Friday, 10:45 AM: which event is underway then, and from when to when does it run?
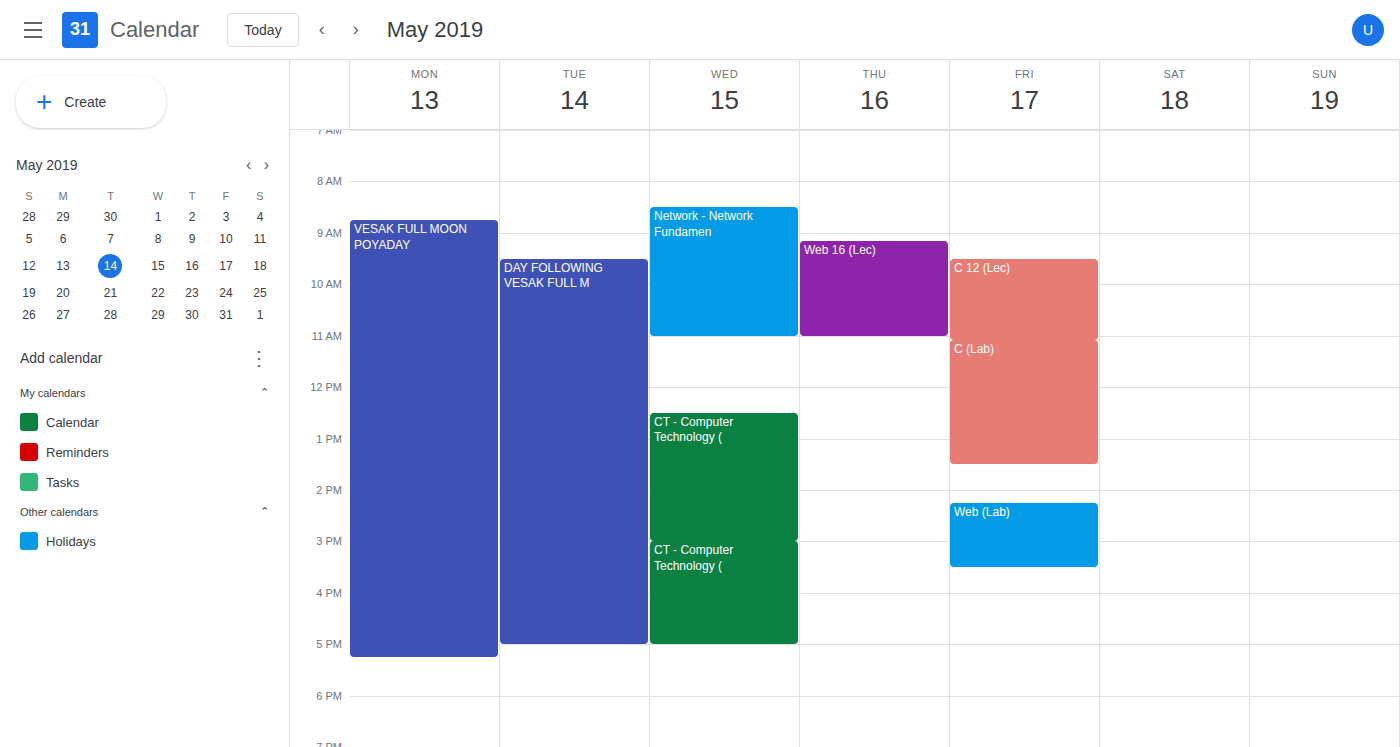
"C 12 (Lec)", 9:30 AM to 11:05 AM